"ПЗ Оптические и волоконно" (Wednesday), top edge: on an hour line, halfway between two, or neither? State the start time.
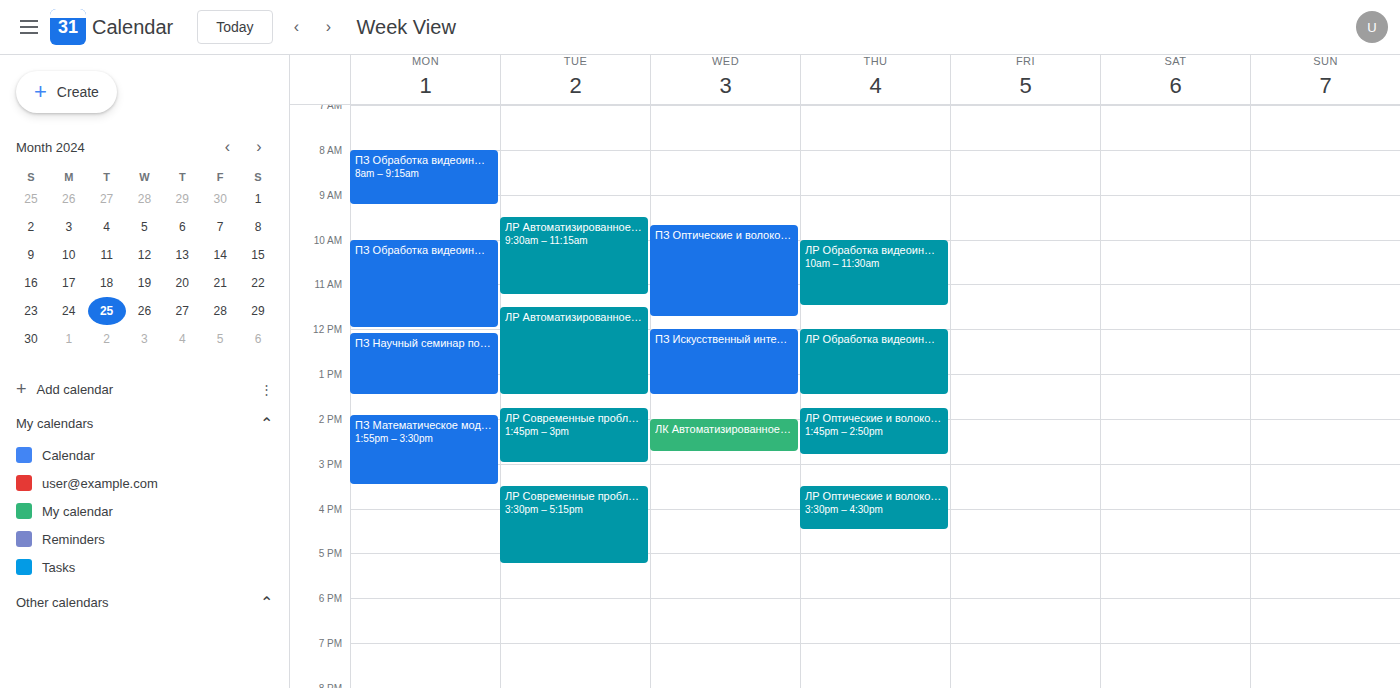
9:40 AM -- neither: 40 minutes below the 9 AM line and 20 minutes above the 10 AM line.